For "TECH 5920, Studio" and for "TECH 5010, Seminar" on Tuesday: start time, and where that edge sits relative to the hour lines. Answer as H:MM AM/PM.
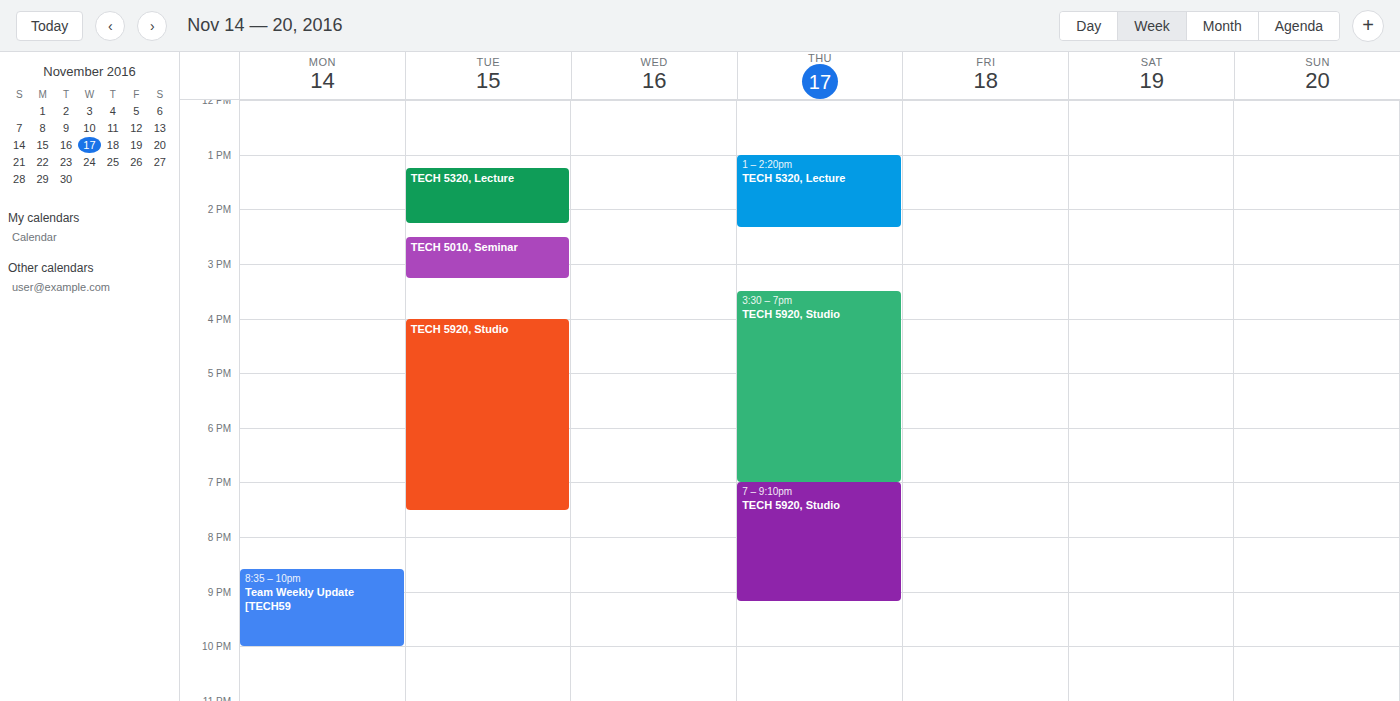
"TECH 5920, Studio": 4:00 PM, exactly on the 4 PM line. "TECH 5010, Seminar": 2:30 PM, halfway between the 2 PM and 3 PM lines.